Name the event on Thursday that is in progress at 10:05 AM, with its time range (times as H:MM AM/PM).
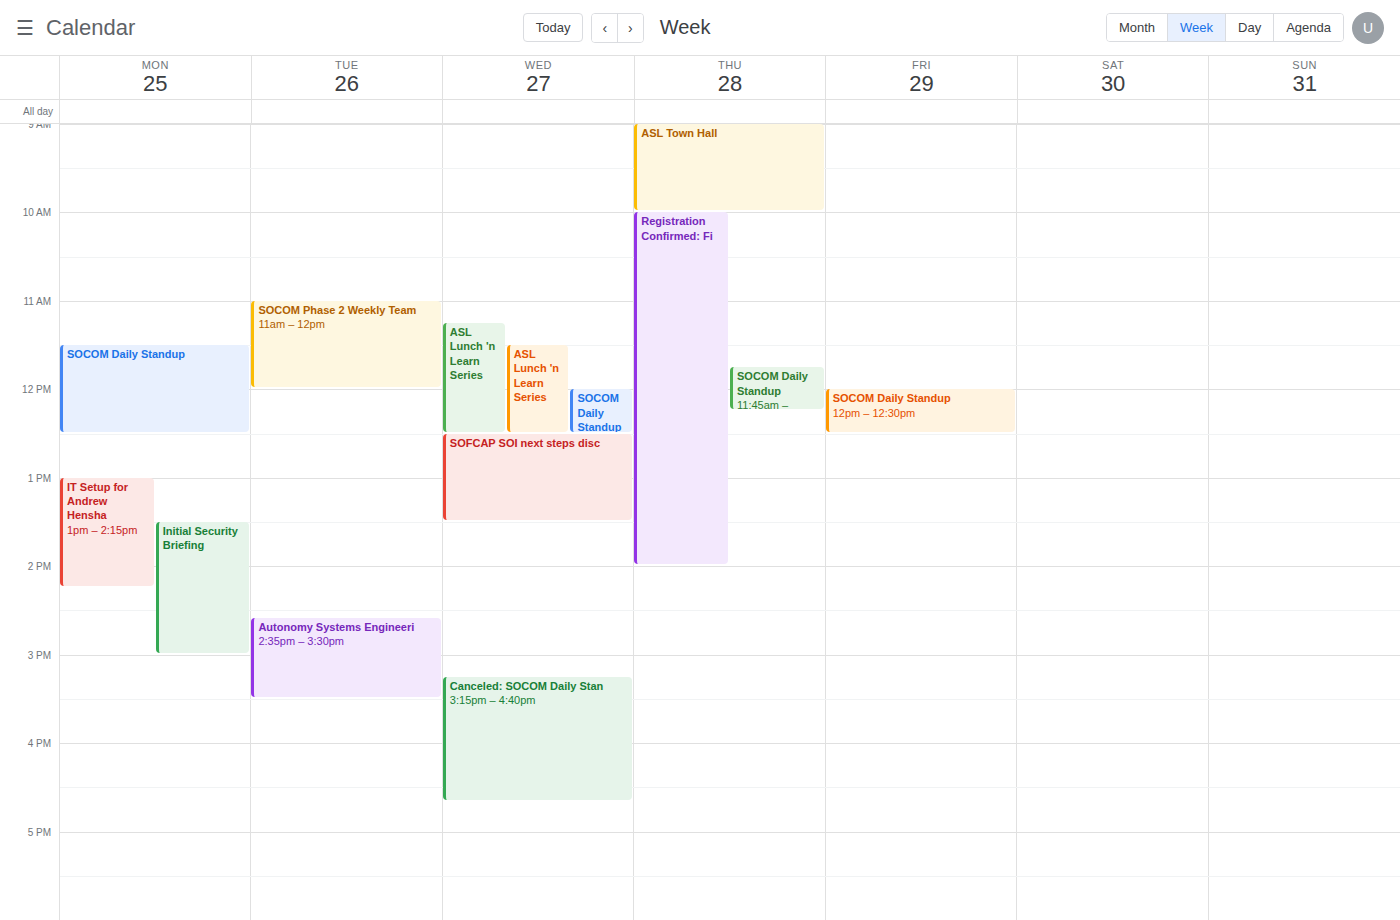
"Registration Confirmed: Fi", 10:00 AM to 2:00 PM